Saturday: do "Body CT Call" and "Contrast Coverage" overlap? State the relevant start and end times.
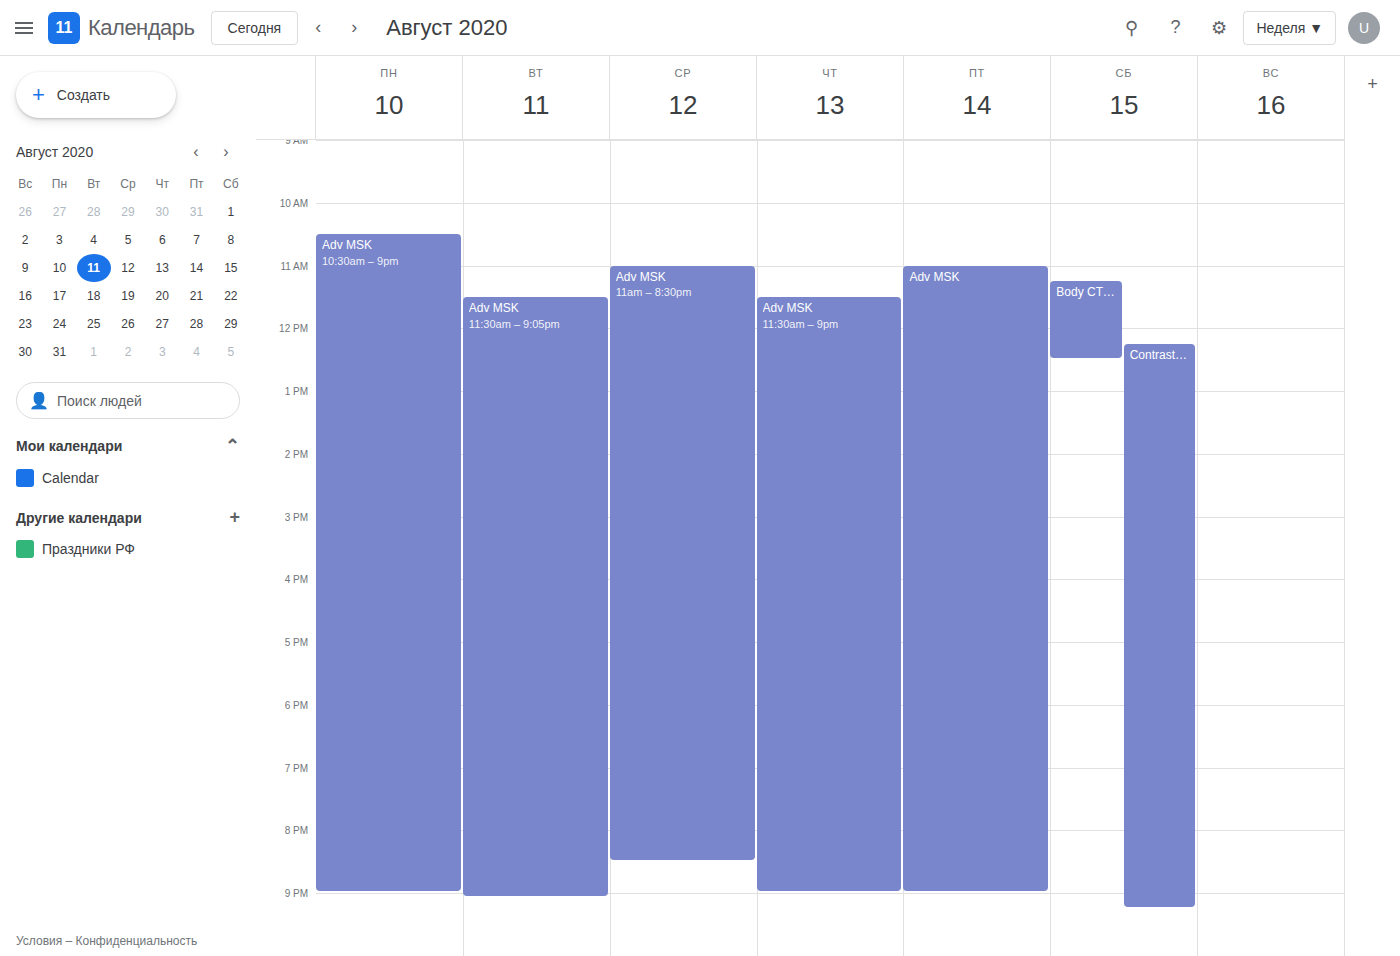
"Contrast Coverage" starts at 12:15 PM, before "Body CT Call" ends at 12:30 PM -- they overlap.